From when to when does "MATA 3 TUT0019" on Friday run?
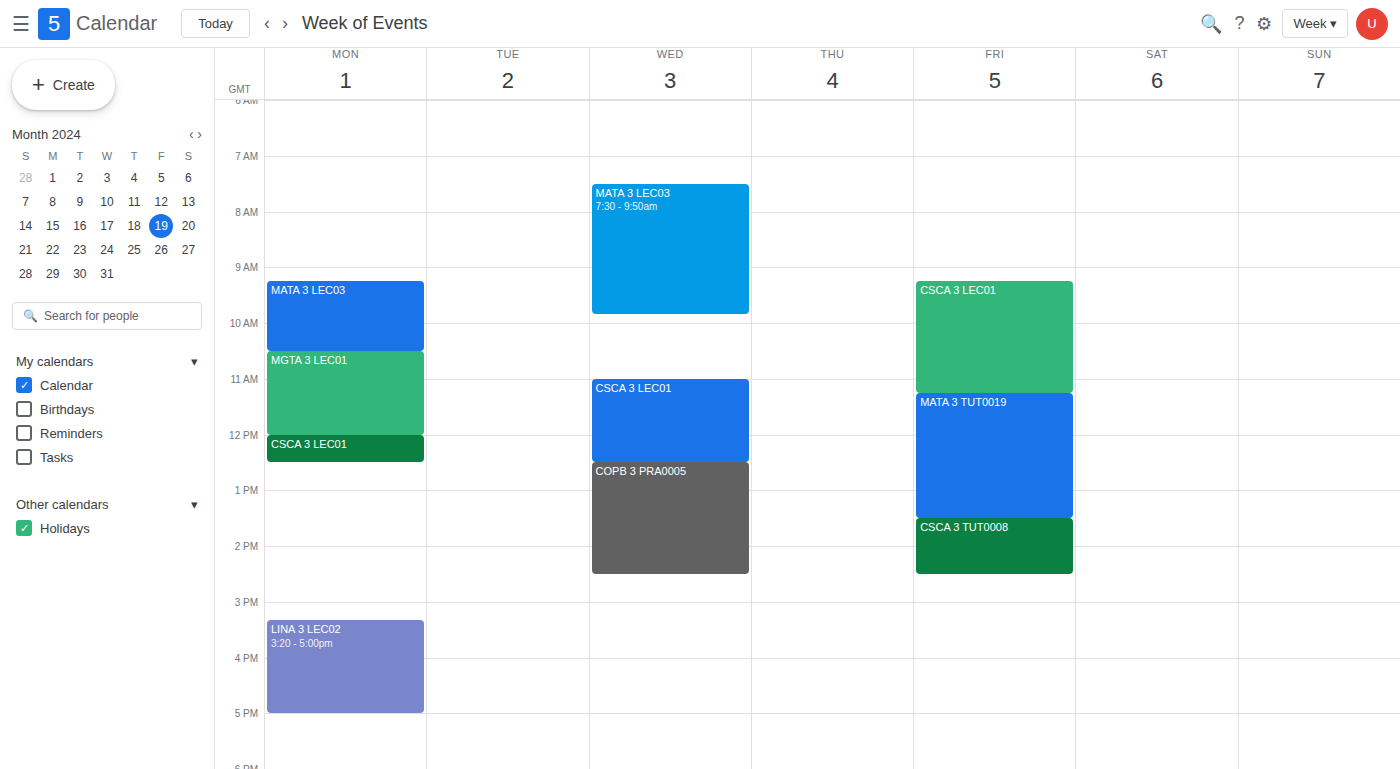
11:15 AM to 1:30 PM